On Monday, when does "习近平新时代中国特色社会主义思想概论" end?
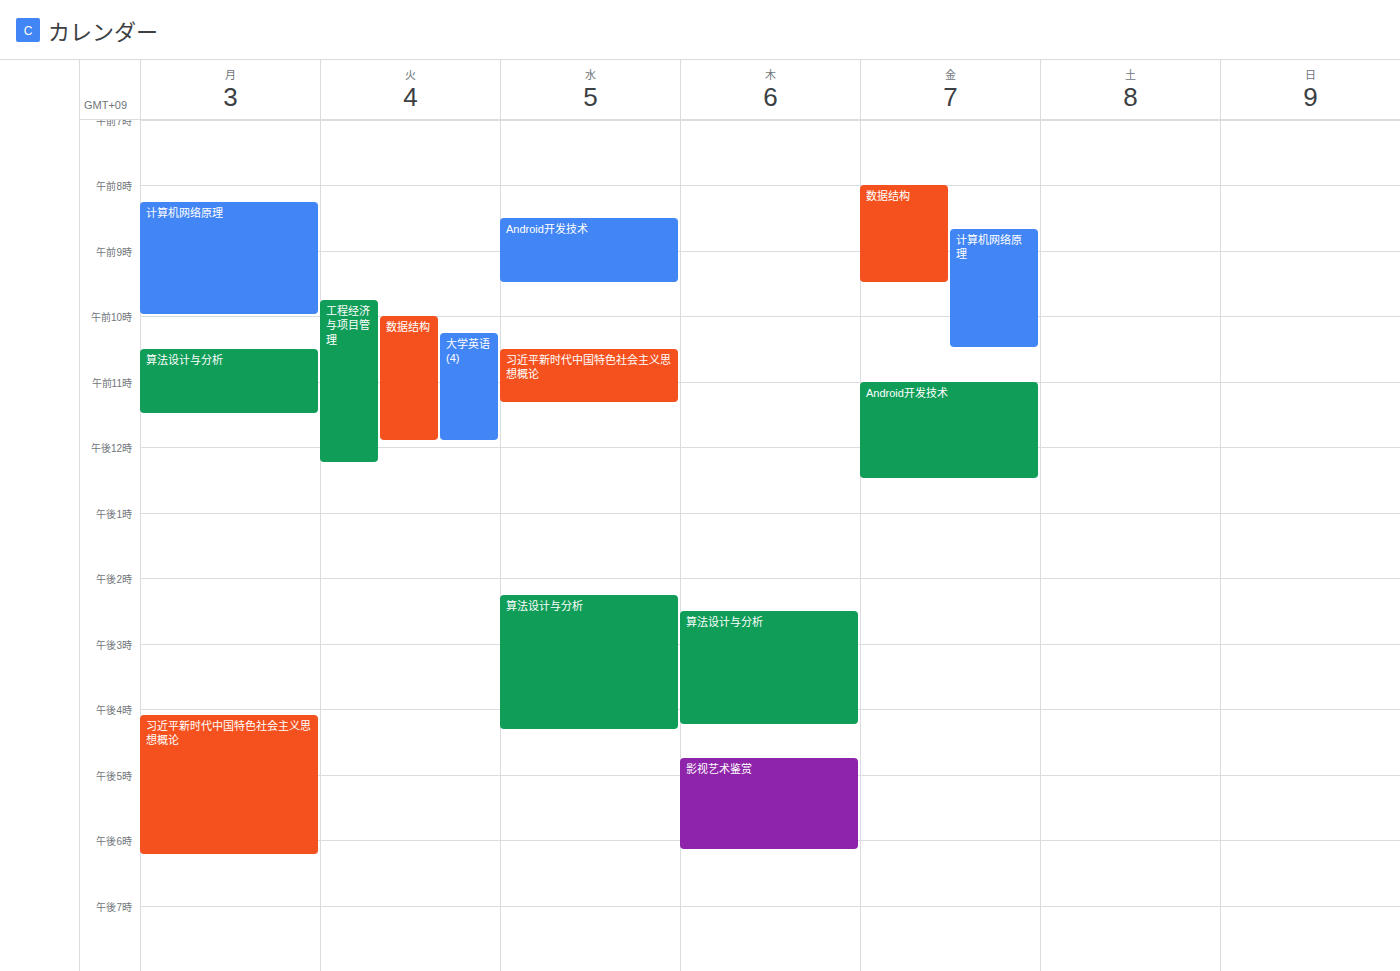
6:15 PM